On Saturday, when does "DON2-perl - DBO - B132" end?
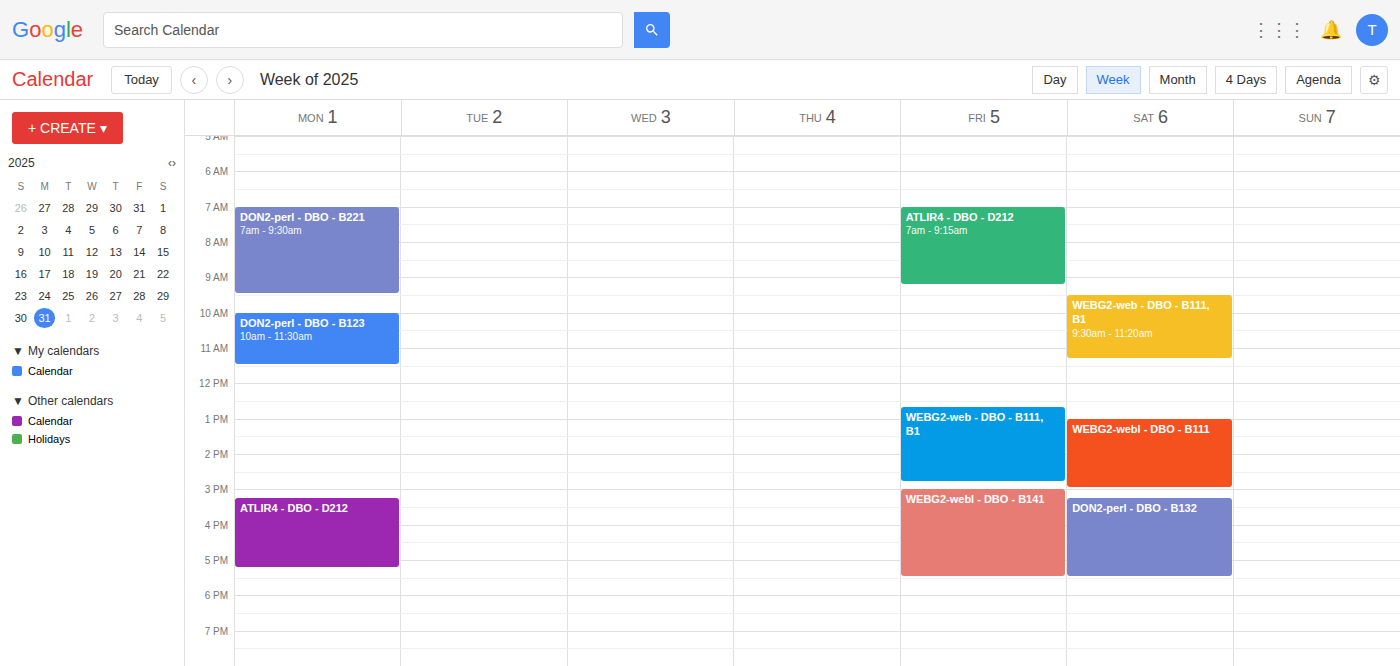
5:30 PM